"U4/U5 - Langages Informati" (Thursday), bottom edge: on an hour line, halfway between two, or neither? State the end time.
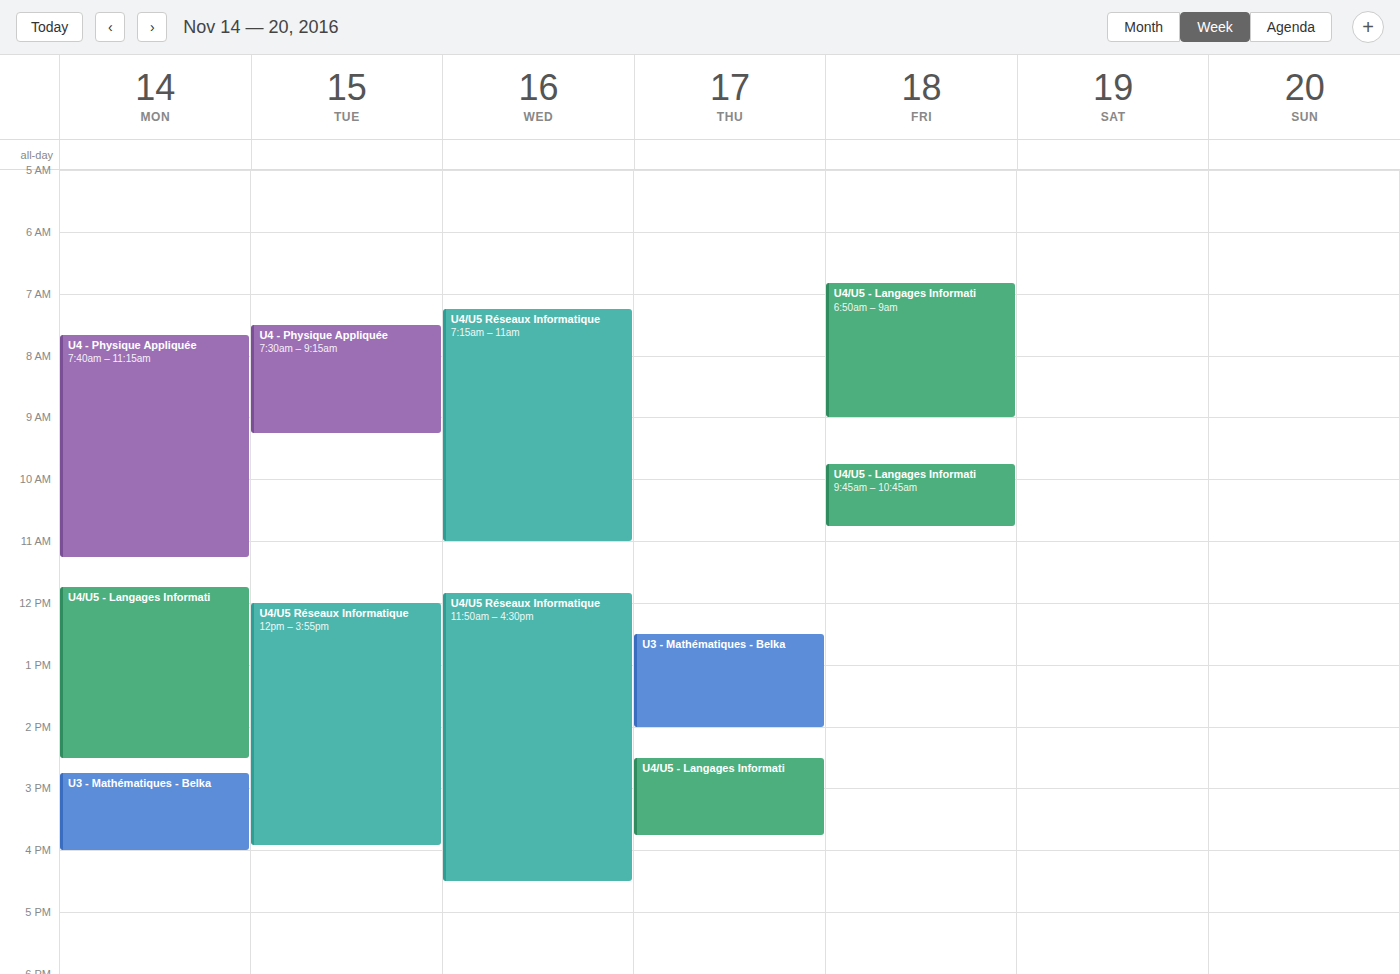
15:45 -- neither: three quarters of the way from the 15:00 line to the 16:00 line.